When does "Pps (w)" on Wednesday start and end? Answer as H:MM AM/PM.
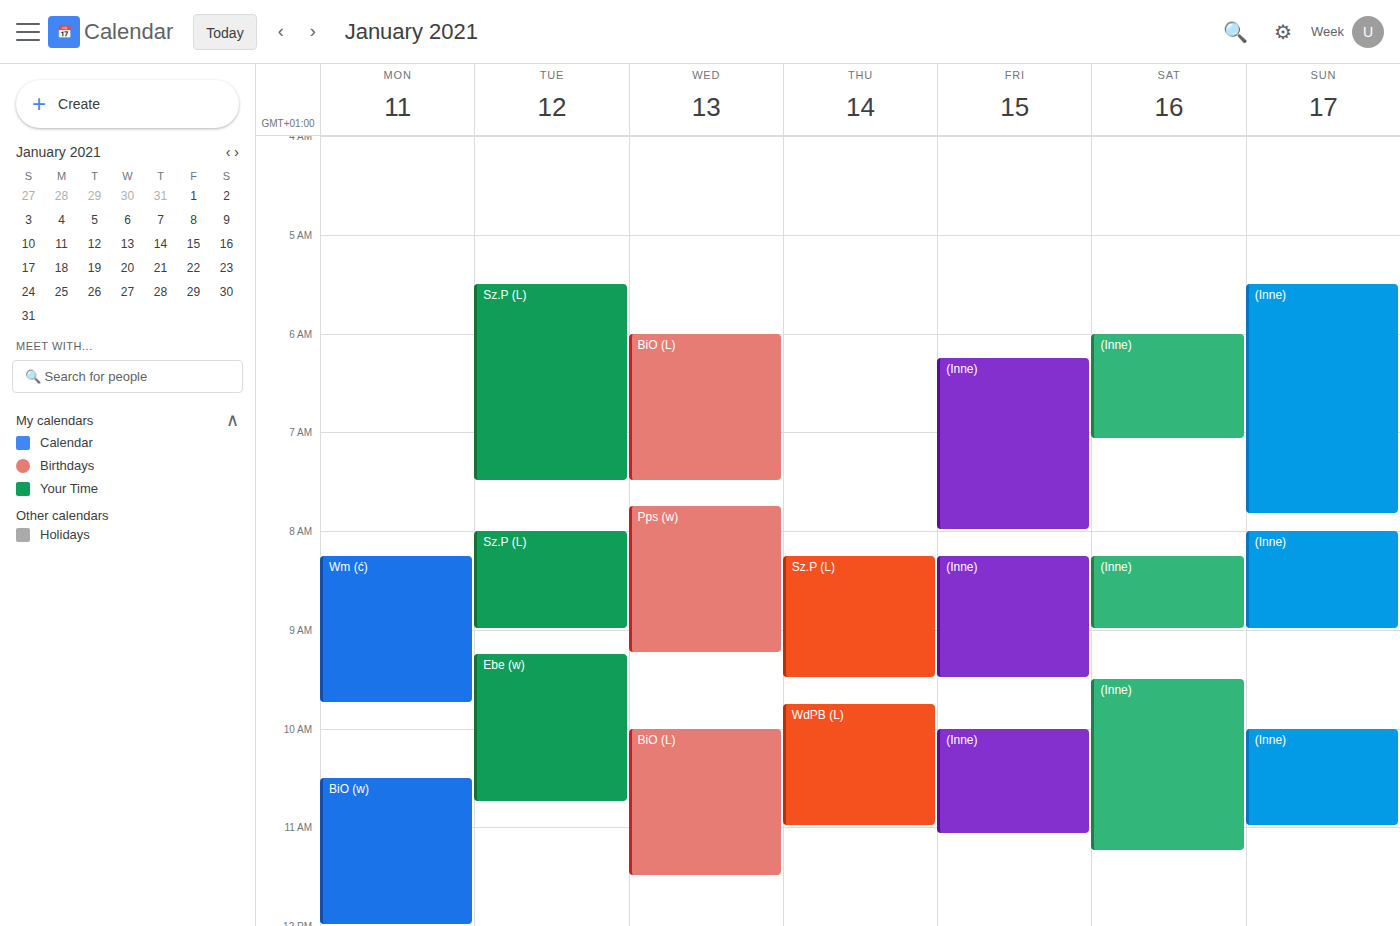
7:45 AM to 9:15 AM